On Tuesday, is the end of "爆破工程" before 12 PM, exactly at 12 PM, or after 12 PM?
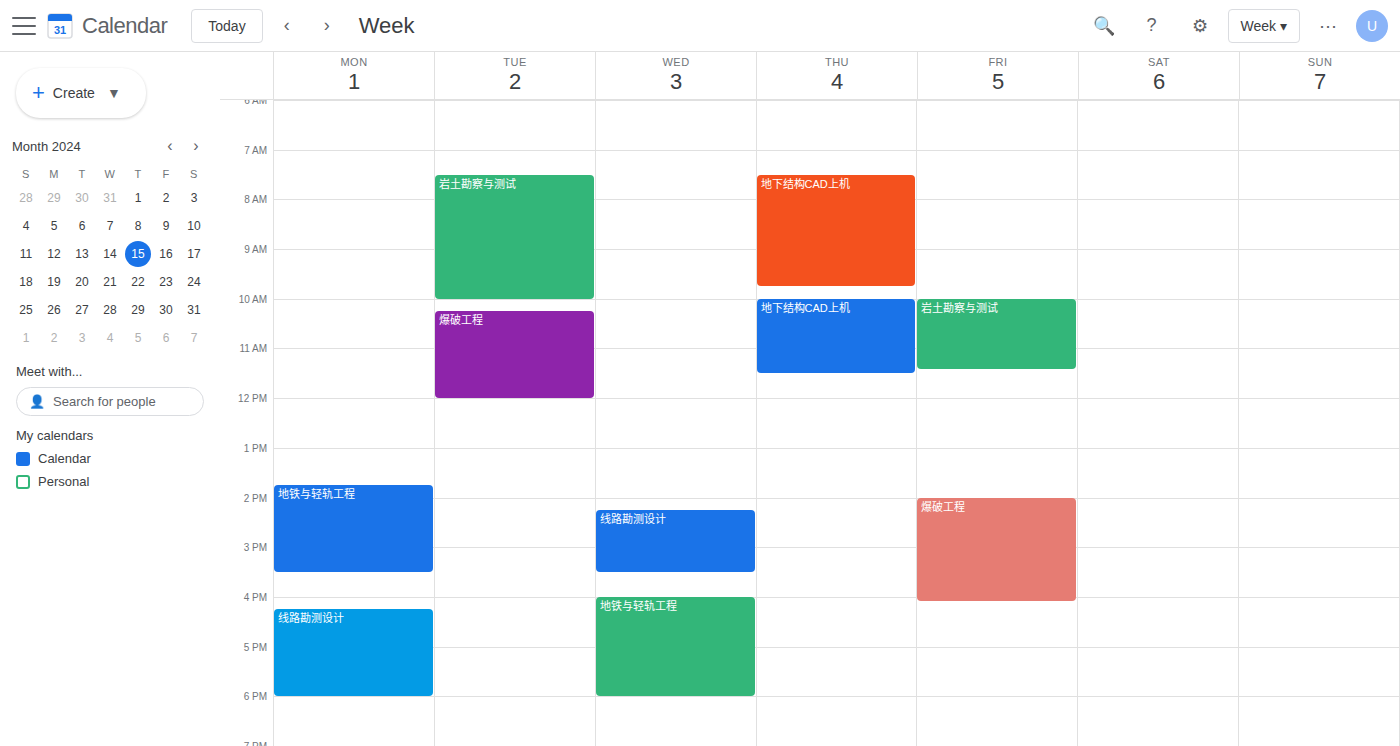
12:00 PM -- exactly at 12 PM, on the 12 PM line.